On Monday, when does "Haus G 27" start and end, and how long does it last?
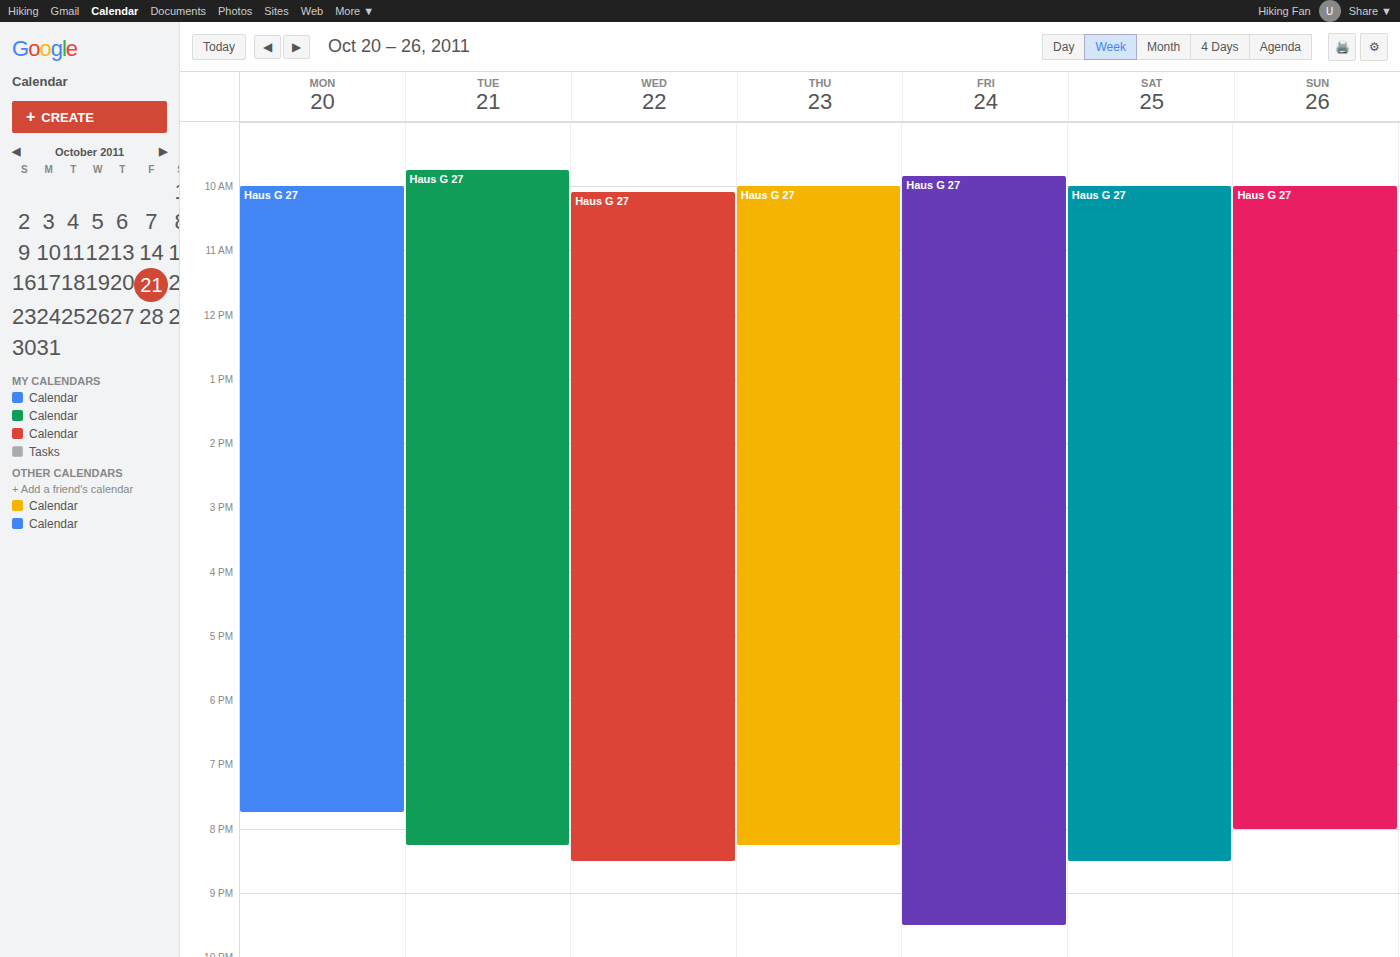
10:00 AM to 7:45 PM, 9 hours 45 minutes